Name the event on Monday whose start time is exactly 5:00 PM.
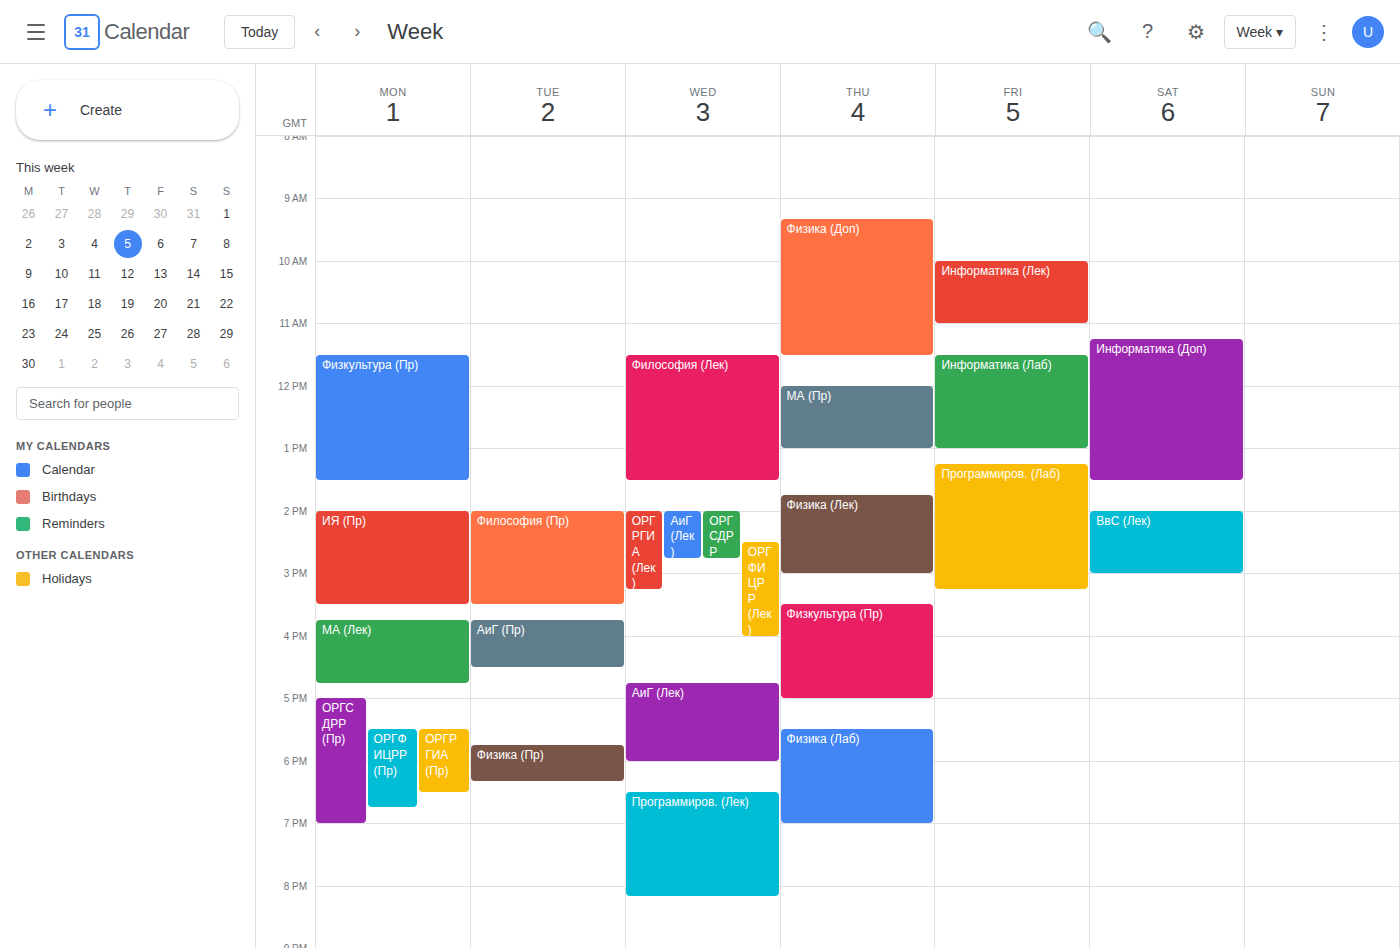
"ОРГСДРР (Пр)"